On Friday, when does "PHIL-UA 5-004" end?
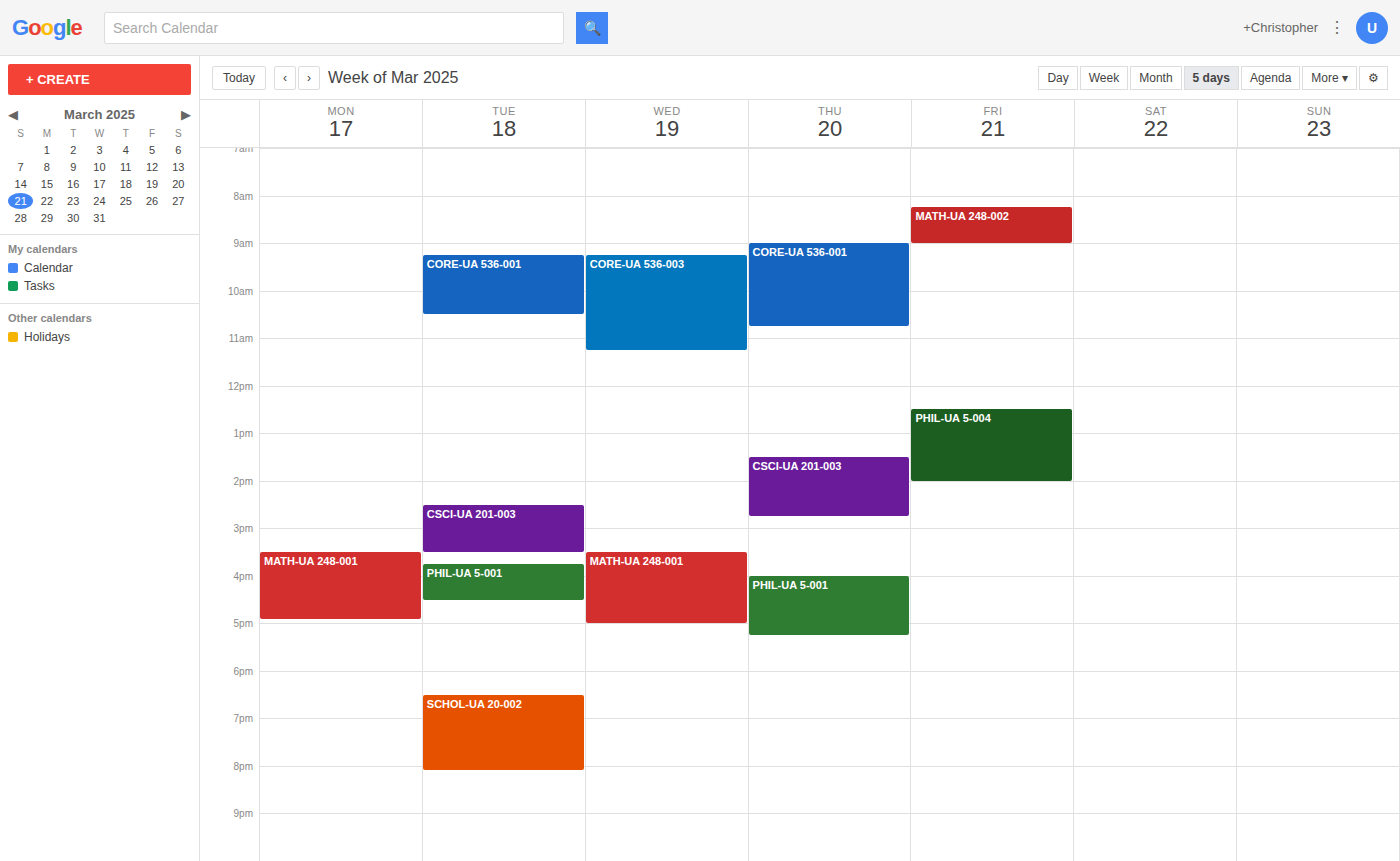
2:00 PM